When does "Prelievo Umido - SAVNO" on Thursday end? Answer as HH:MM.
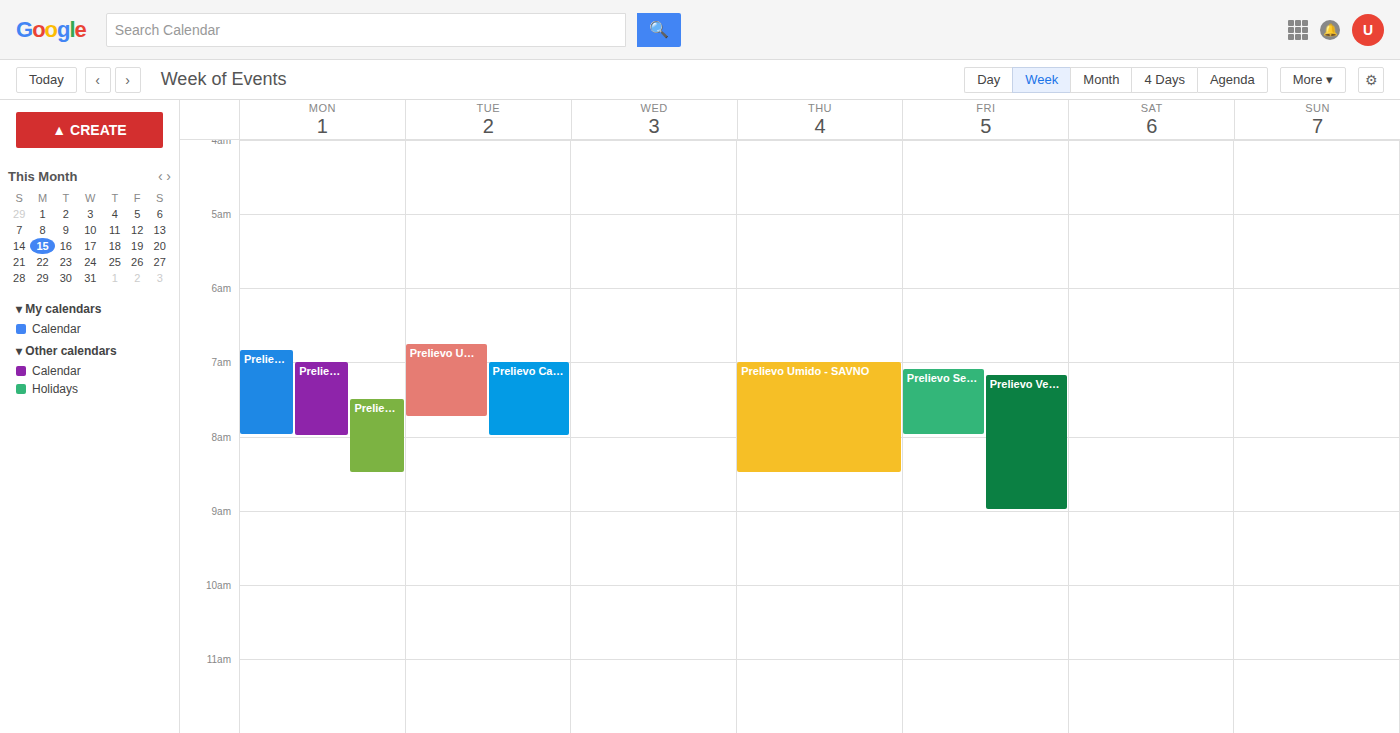
08:30